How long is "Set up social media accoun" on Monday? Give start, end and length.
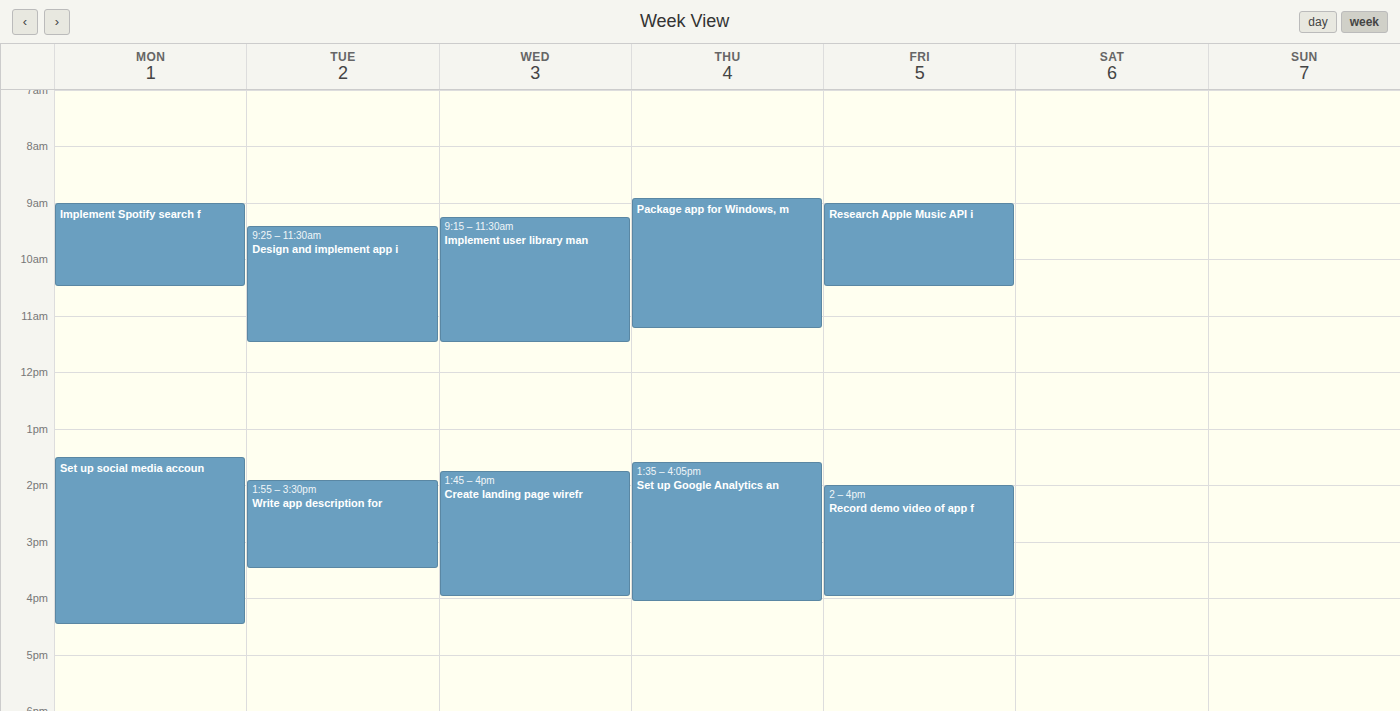
1:30 PM to 4:30 PM, 3 hours